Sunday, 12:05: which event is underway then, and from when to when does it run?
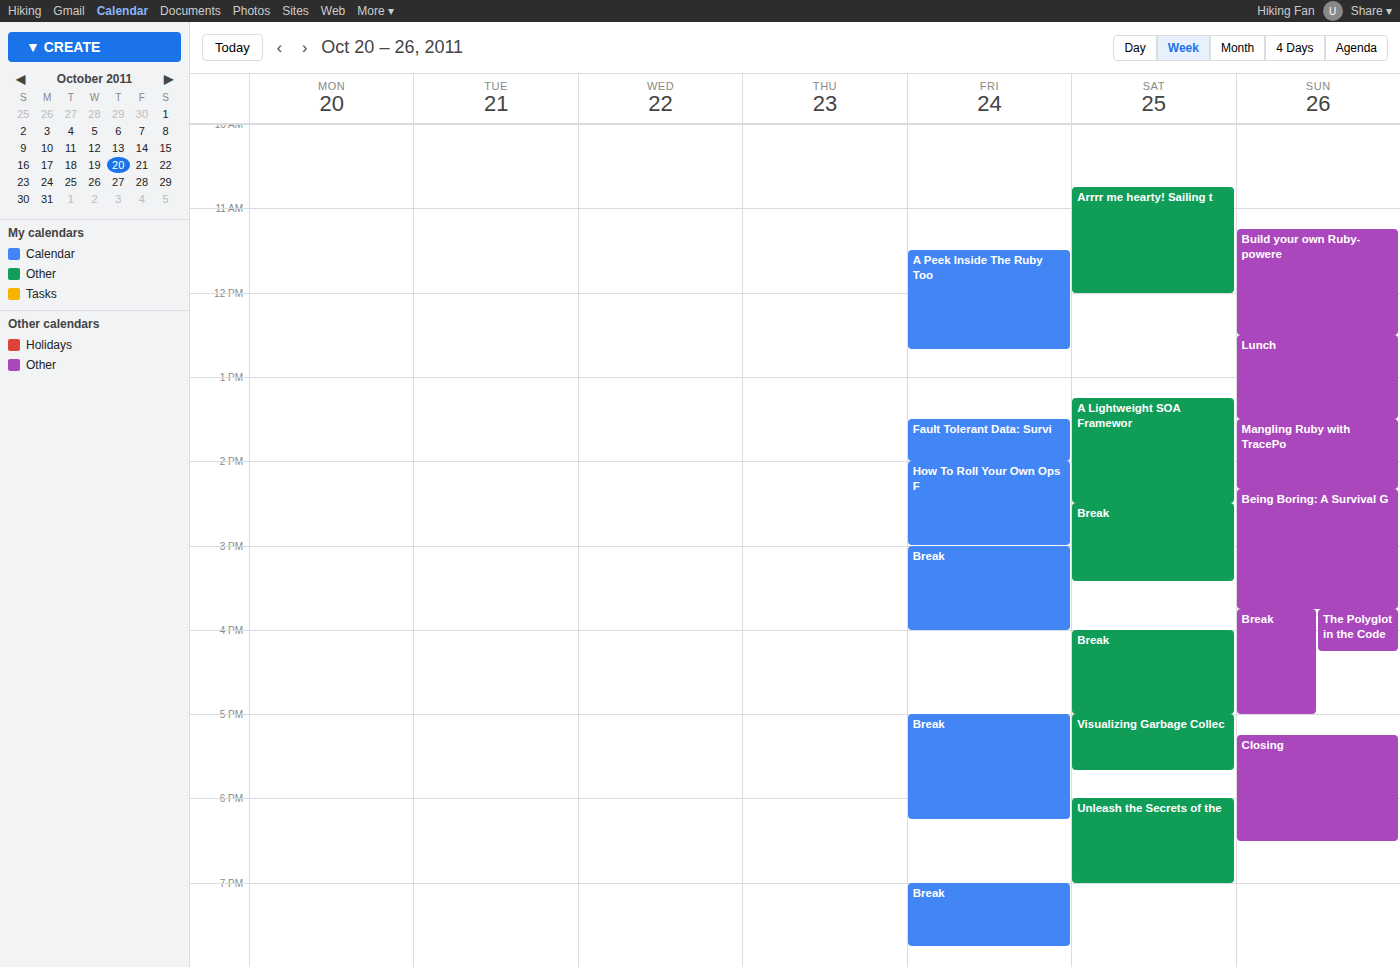
"Build your own Ruby-powere", 11:15 to 12:30